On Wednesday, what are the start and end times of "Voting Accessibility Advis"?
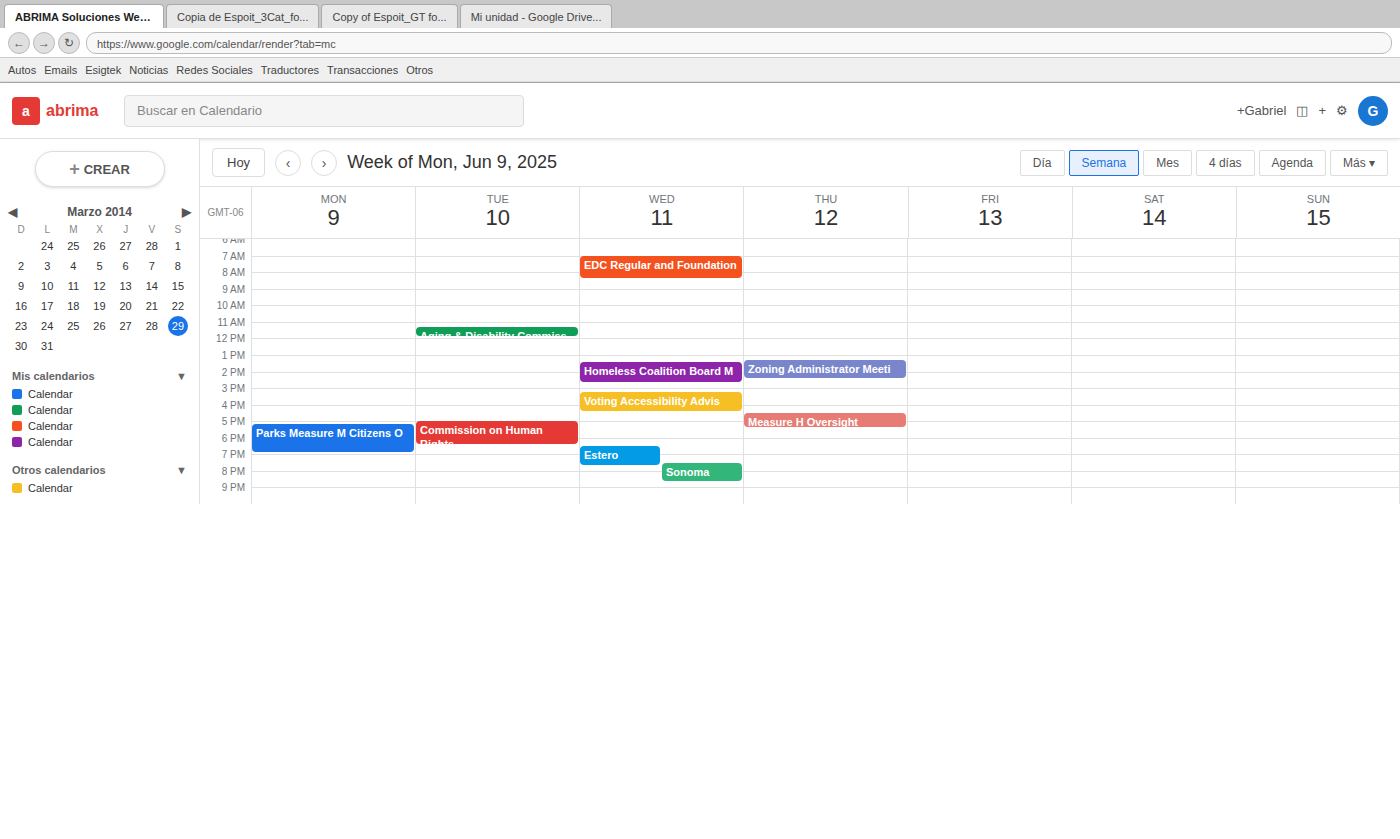
3:15 PM to 4:30 PM